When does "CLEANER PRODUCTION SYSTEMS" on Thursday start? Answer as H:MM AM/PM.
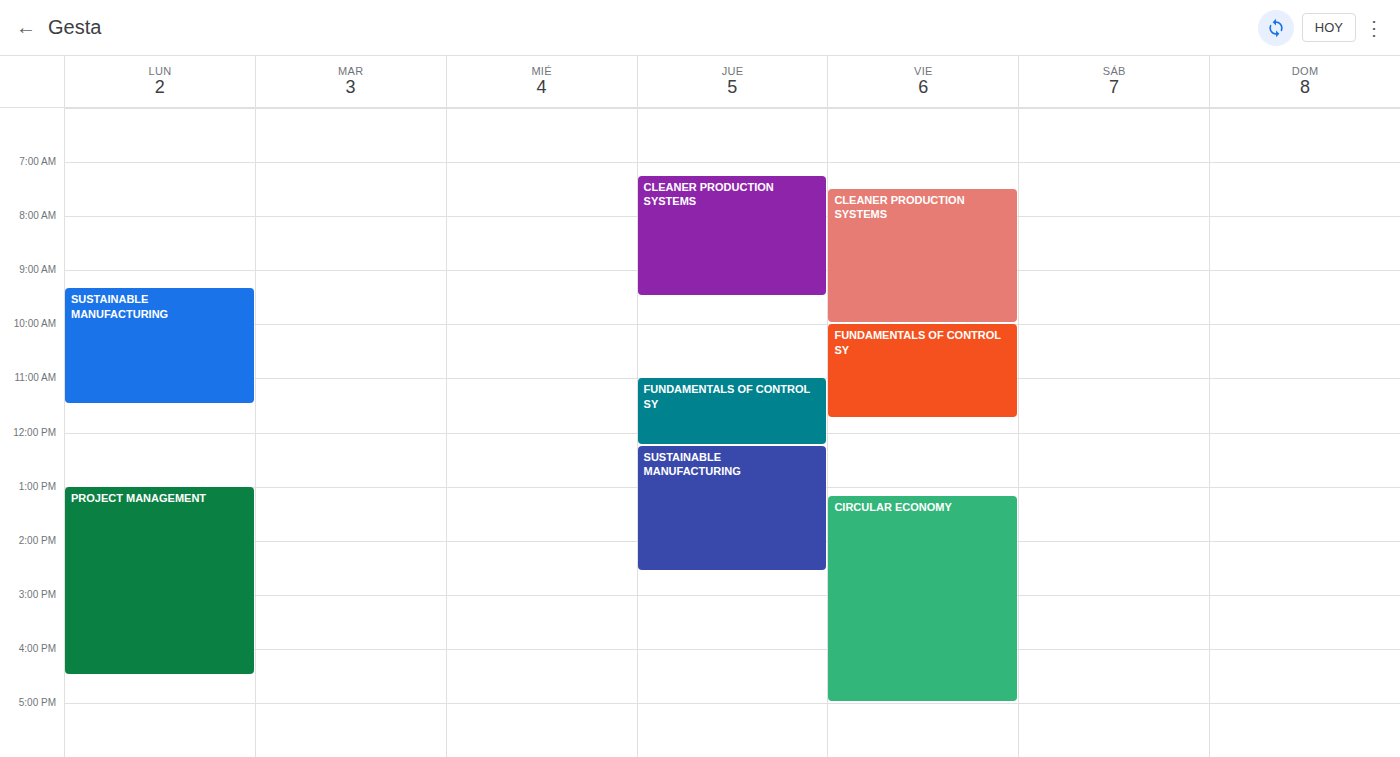
7:15 AM